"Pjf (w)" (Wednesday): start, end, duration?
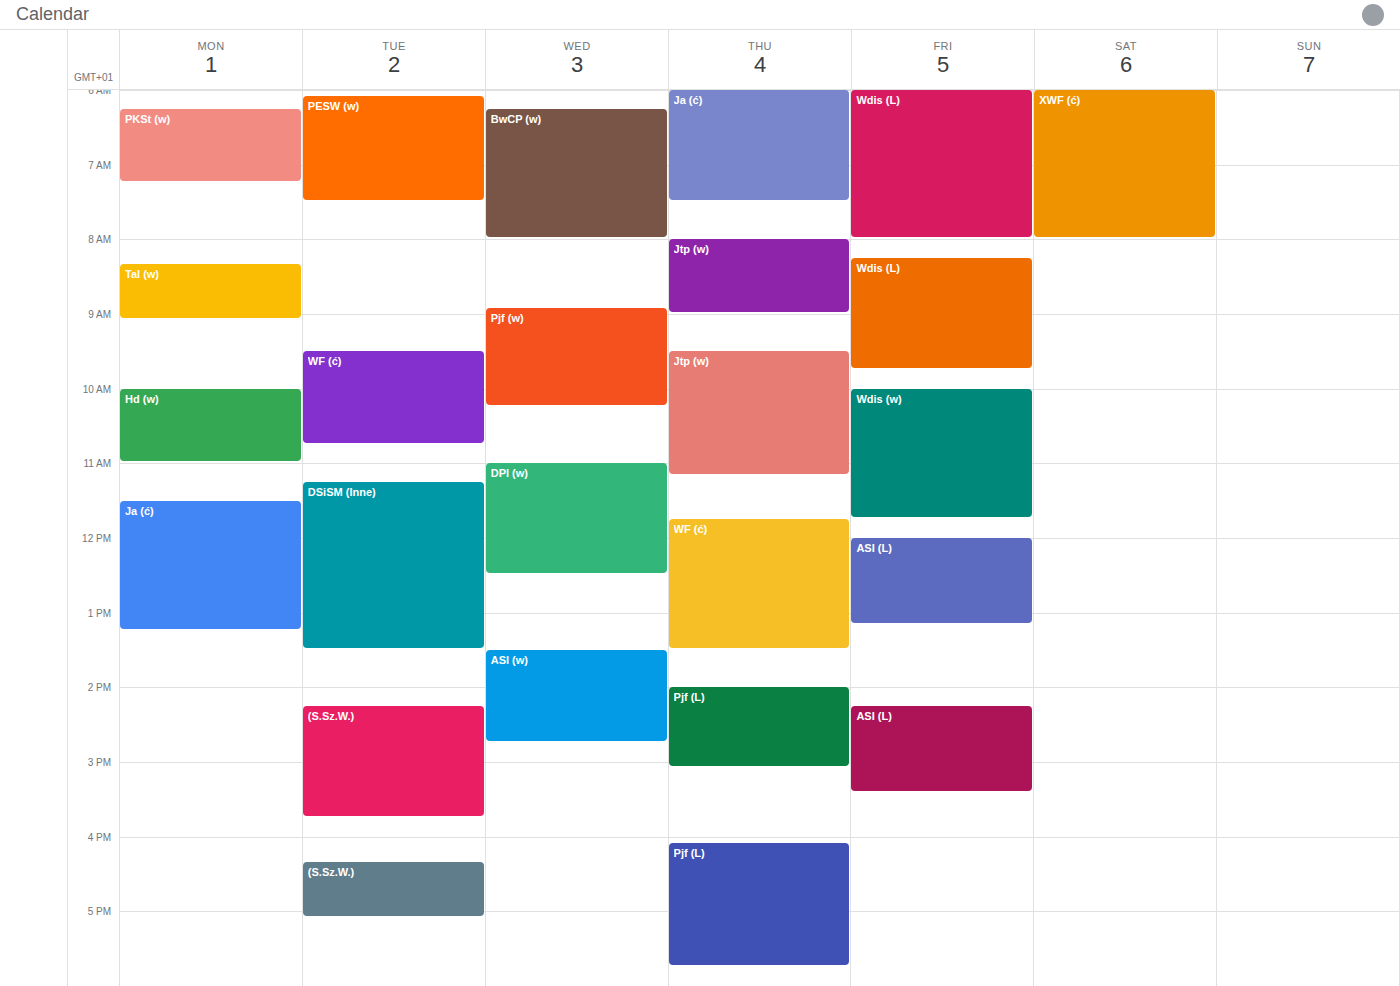
8:55 AM to 10:15 AM, 1 hour 20 minutes